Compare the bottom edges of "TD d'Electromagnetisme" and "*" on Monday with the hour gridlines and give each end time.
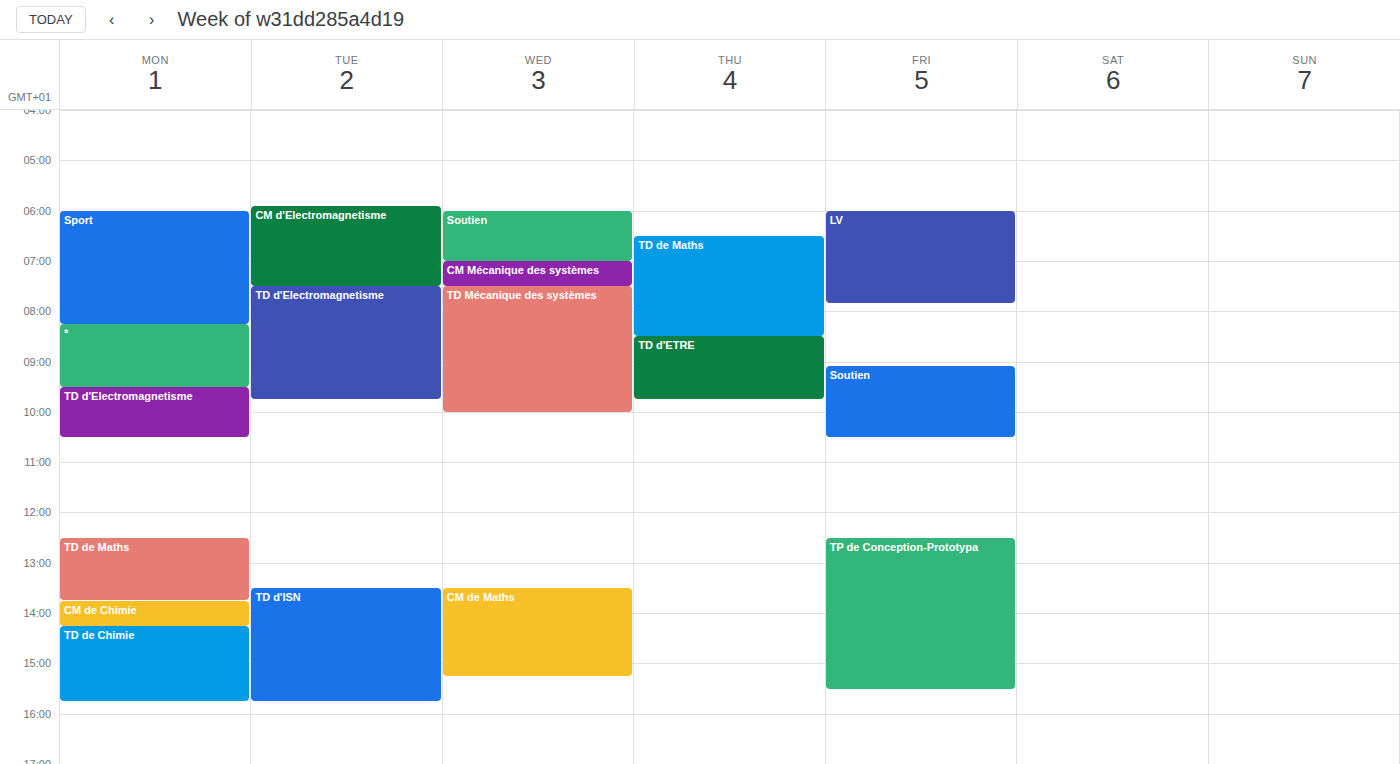
"TD d'Electromagnetisme": 10:30 AM, halfway between the 10 AM and 11 AM lines. "*": 9:30 AM, halfway between the 9 AM and 10 AM lines.